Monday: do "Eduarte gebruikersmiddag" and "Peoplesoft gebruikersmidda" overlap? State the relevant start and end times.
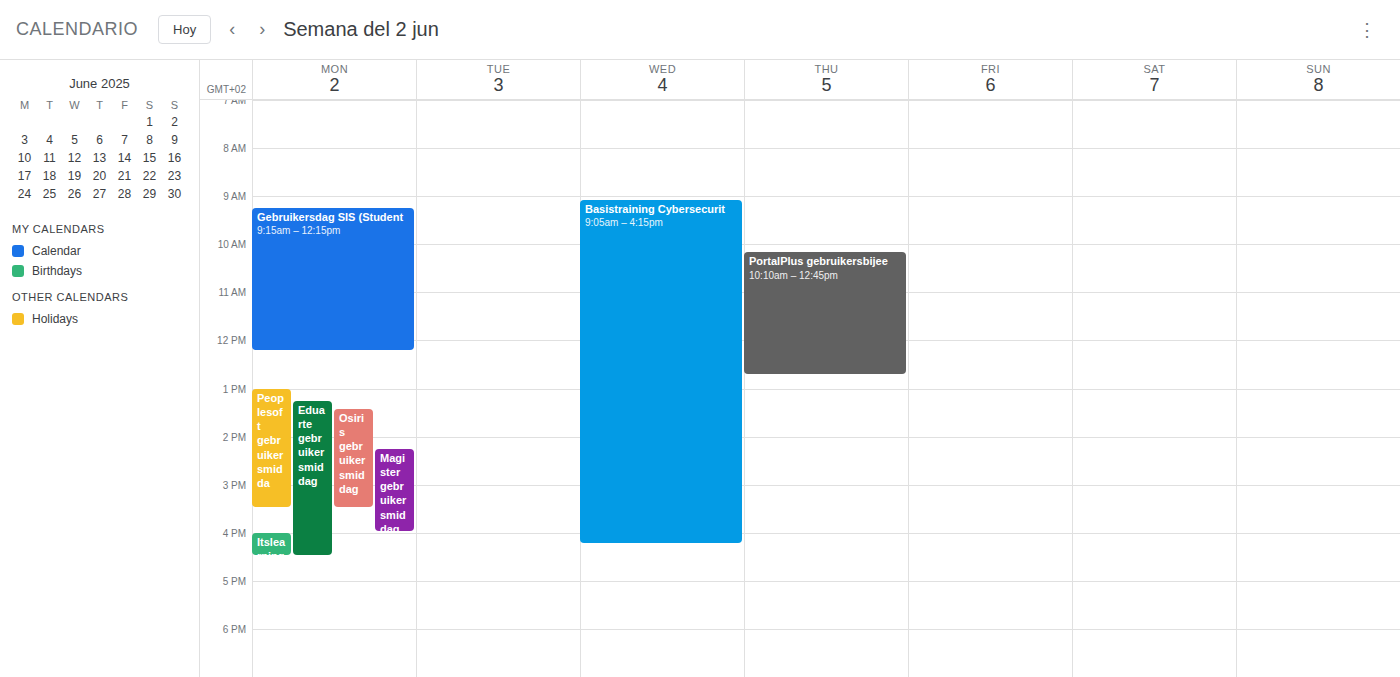
"Eduarte gebruikersmiddag" starts at 1:15 PM, before "Peoplesoft gebruikersmidda" ends at 3:30 PM -- they overlap.